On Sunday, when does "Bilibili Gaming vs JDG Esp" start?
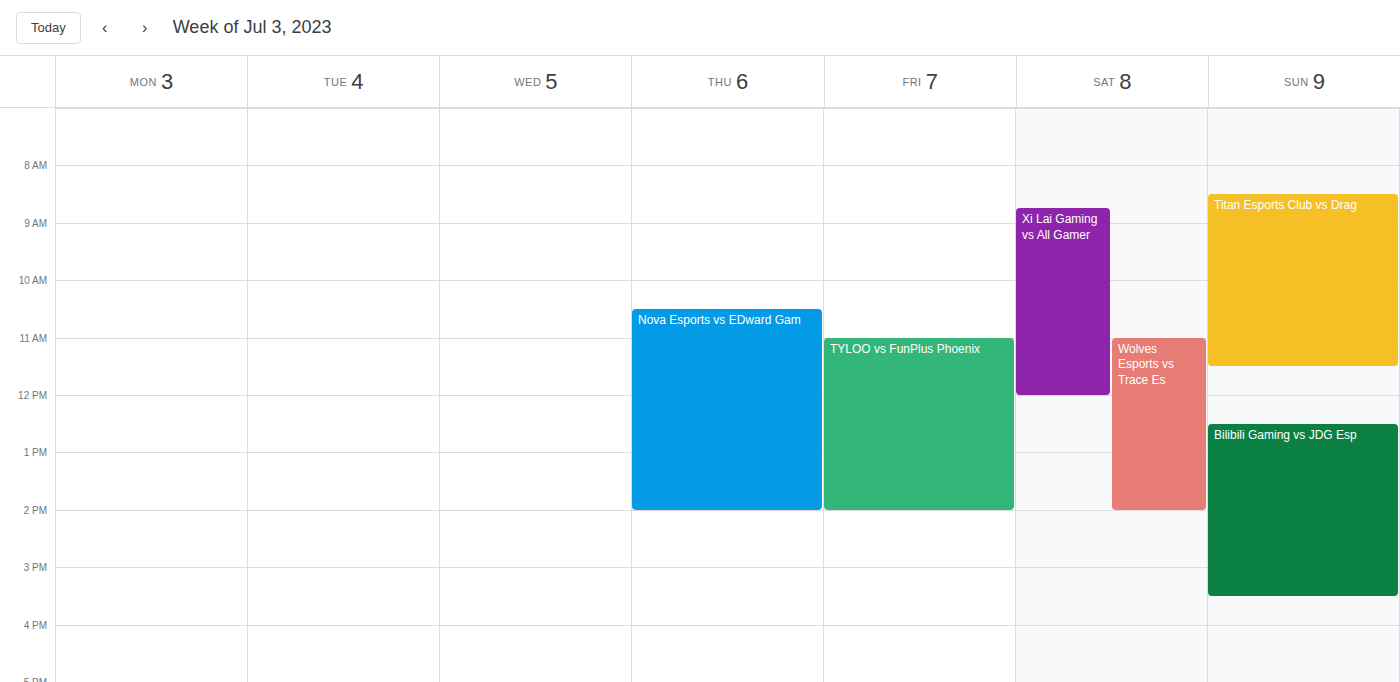
12:30 PM